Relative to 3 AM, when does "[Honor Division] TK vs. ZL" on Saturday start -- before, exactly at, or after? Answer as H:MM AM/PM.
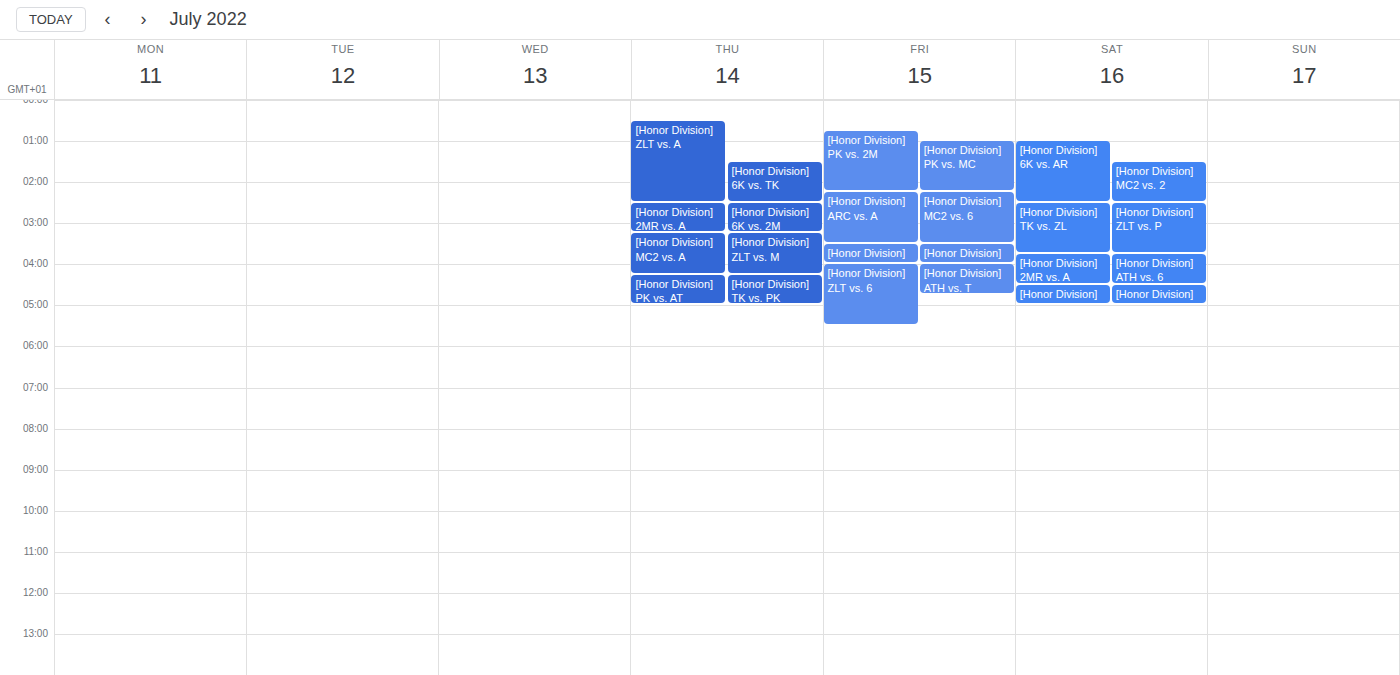
2:30 AM -- before 3 AM, 30 minutes above the 3 AM line.